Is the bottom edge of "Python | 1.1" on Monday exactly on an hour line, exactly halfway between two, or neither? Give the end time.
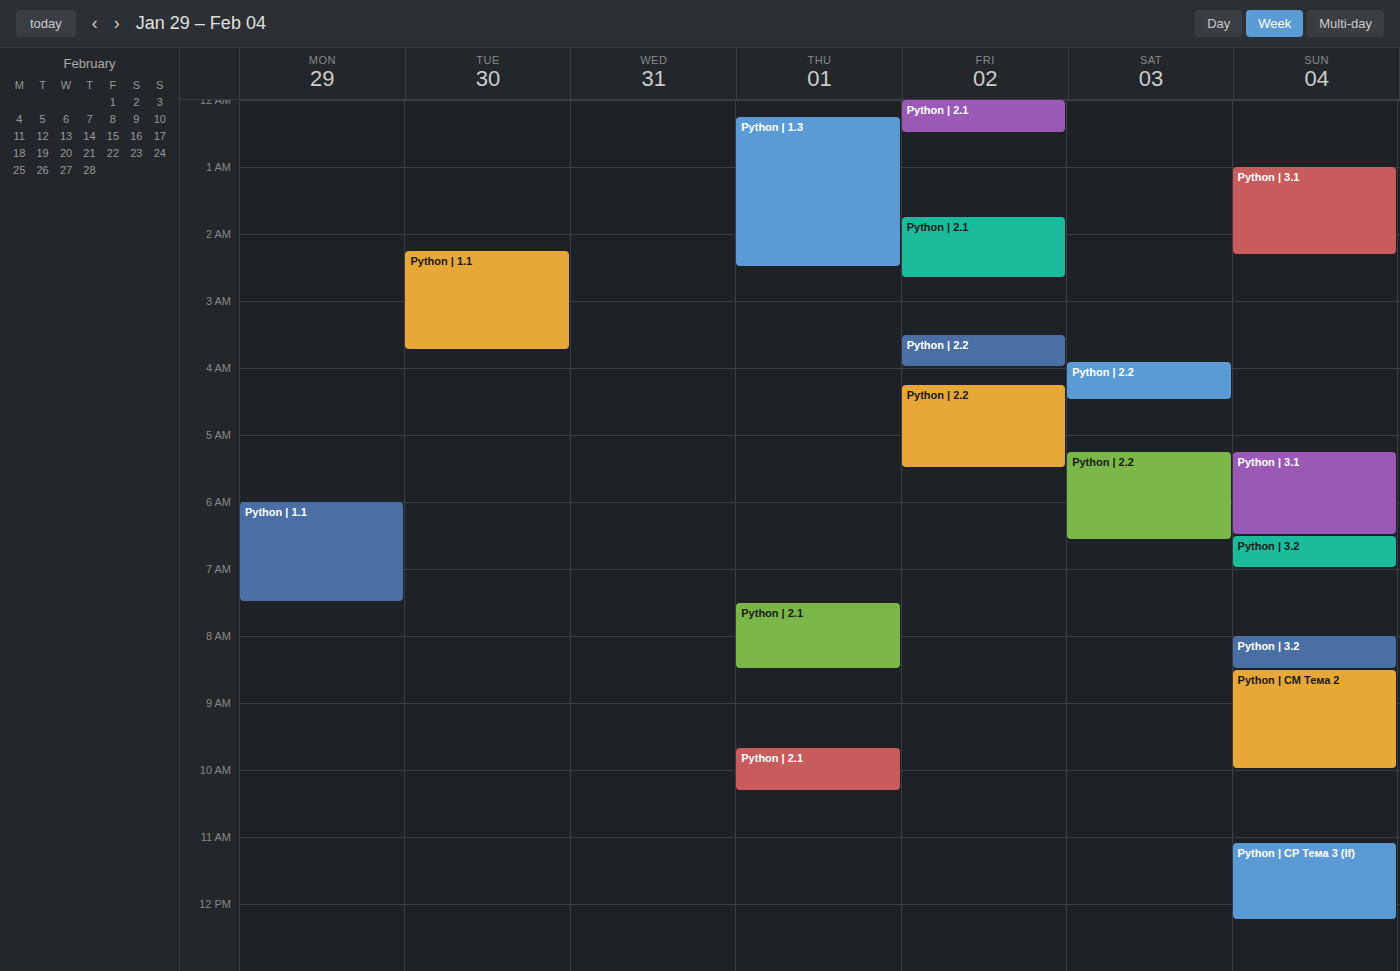
7:30 AM -- halfway between the 7 AM and 8 AM lines.